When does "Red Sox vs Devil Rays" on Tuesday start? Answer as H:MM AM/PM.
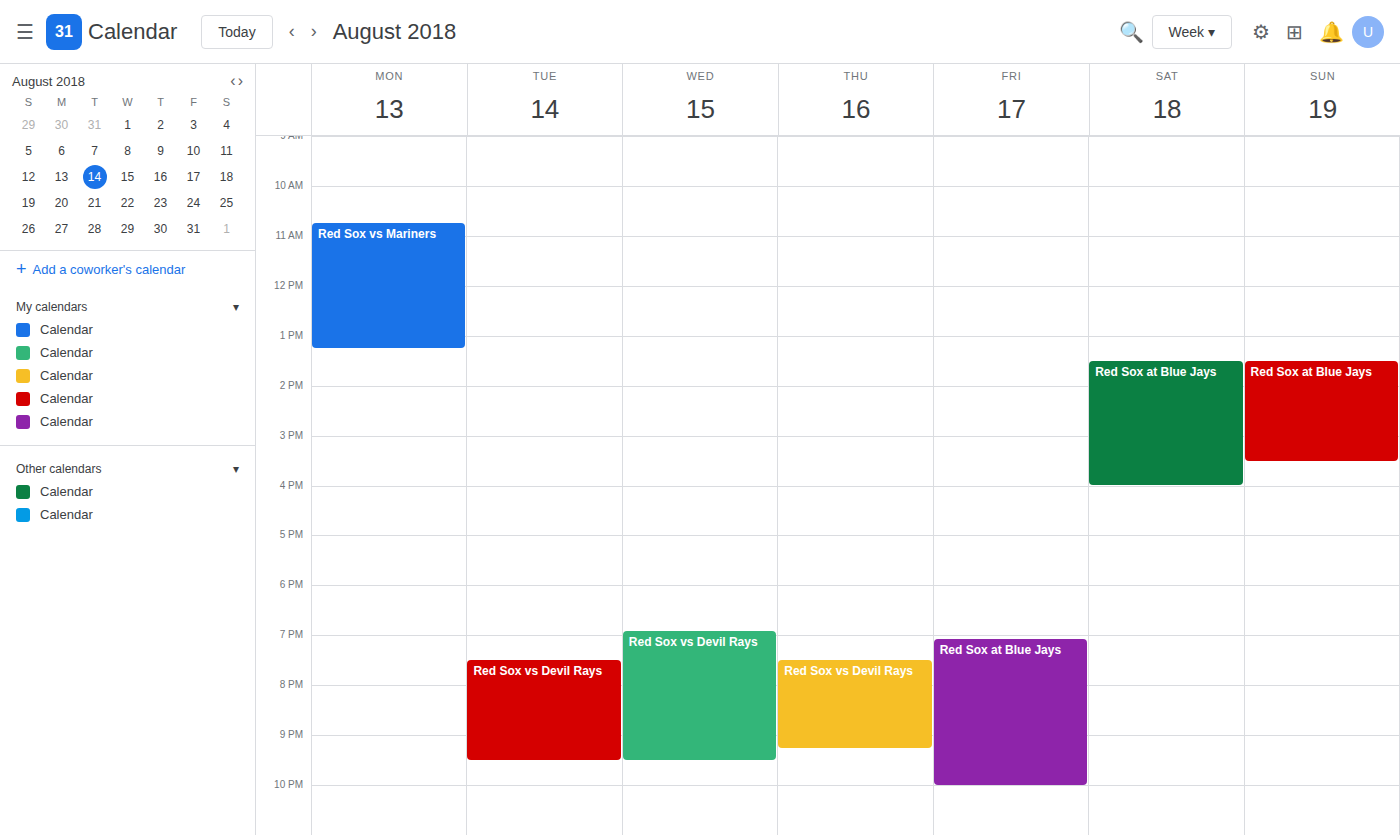
7:30 PM